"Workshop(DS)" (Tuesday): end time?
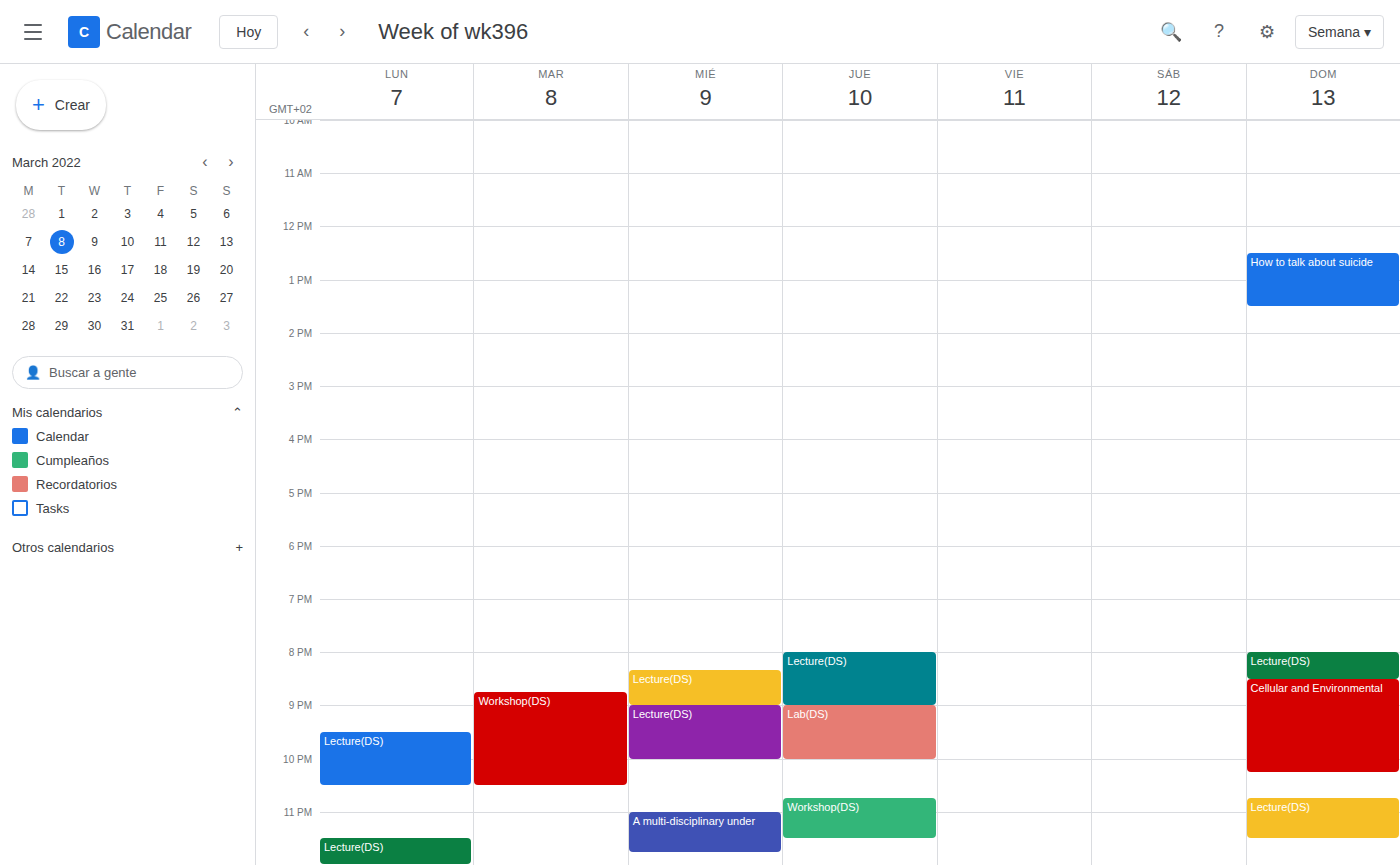
10:30 PM